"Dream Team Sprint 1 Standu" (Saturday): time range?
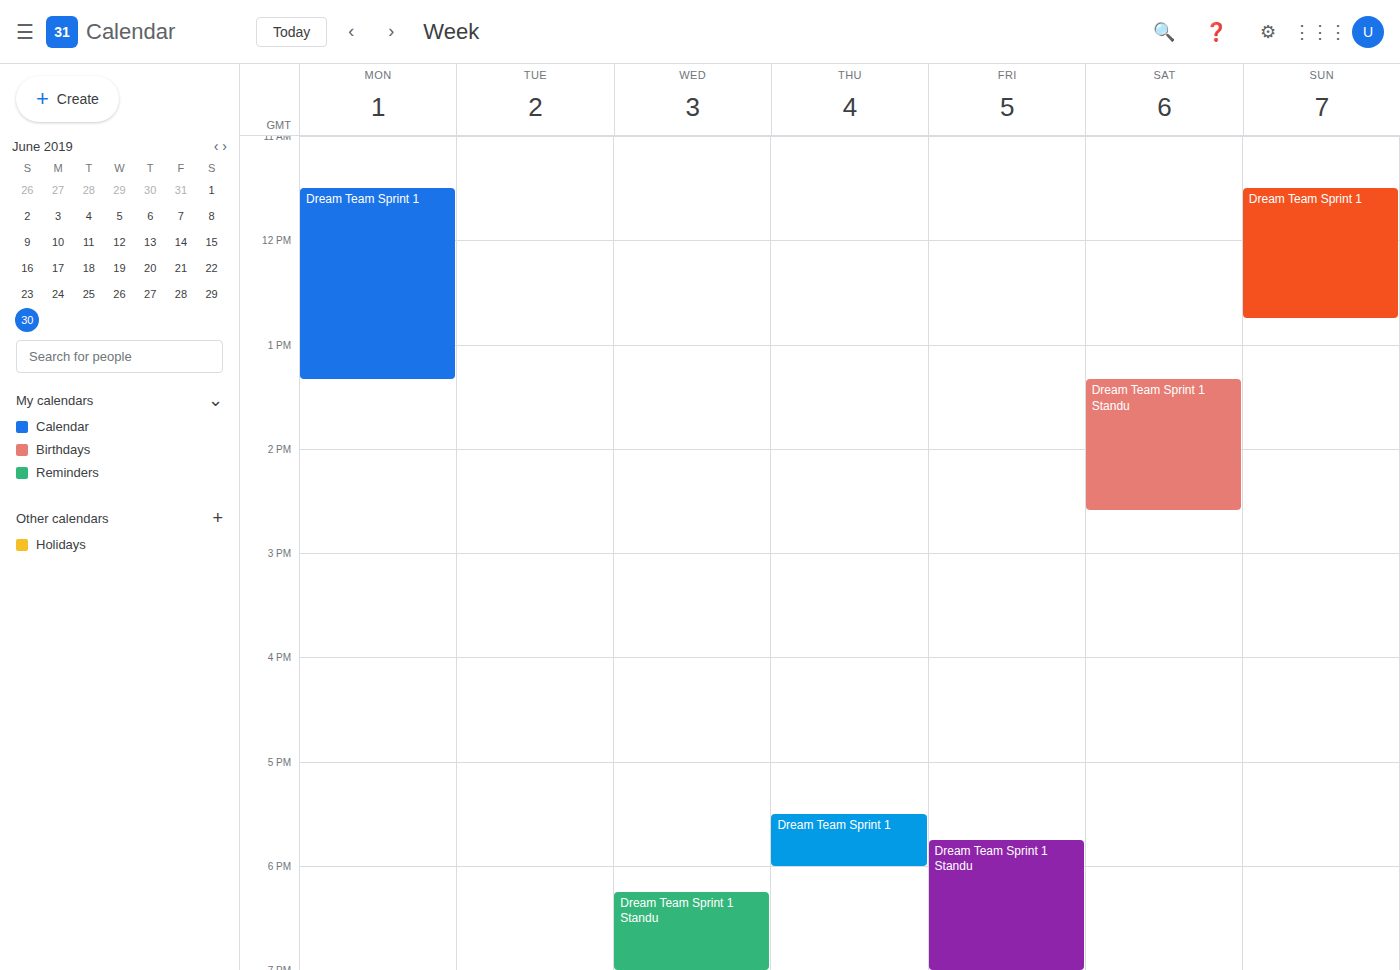
1:20 PM to 2:35 PM